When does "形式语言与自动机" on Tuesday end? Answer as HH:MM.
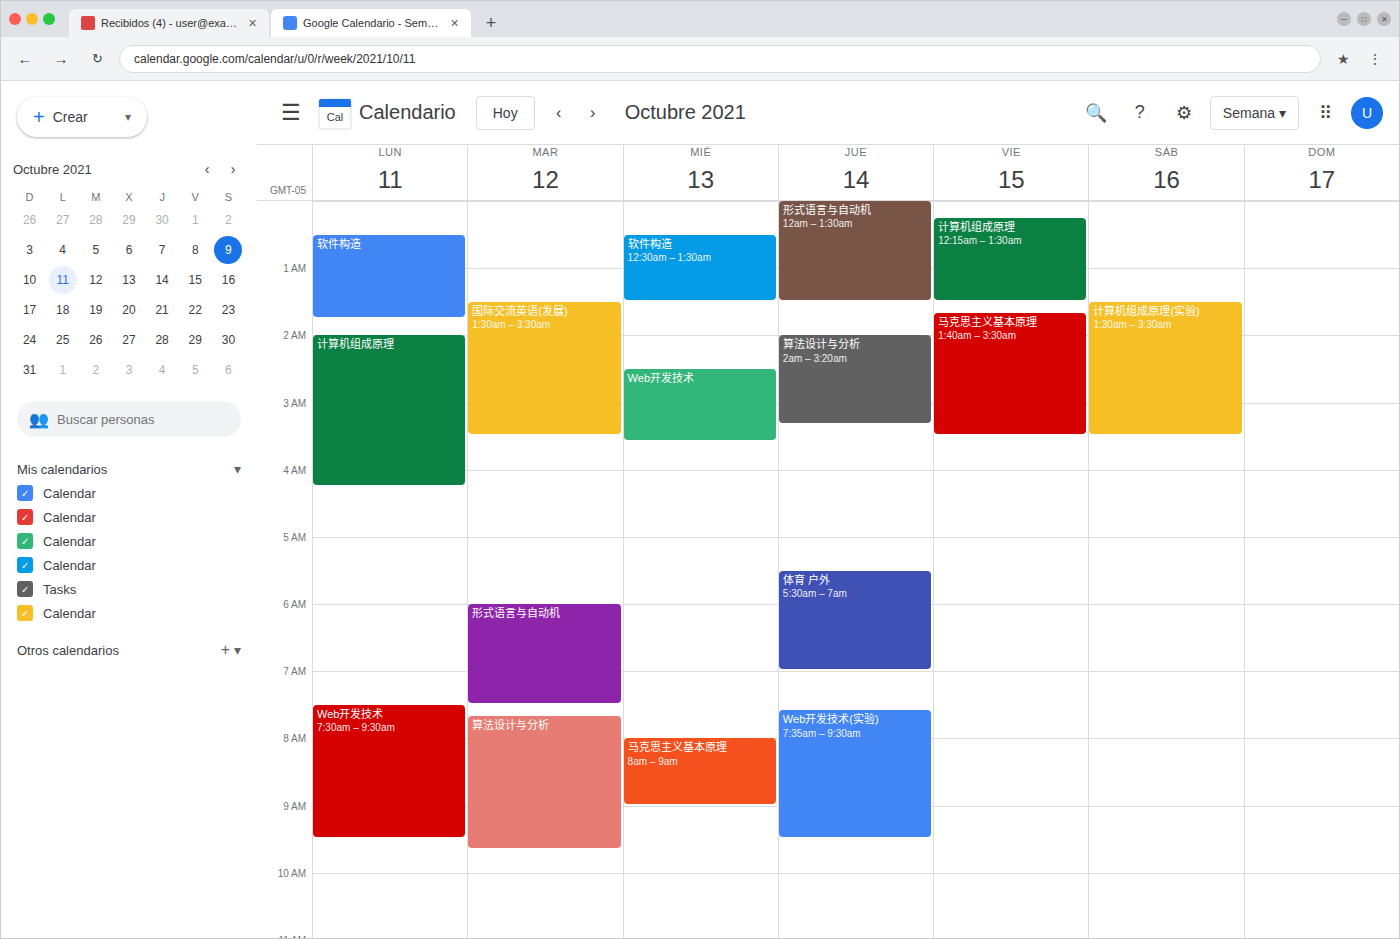
07:30